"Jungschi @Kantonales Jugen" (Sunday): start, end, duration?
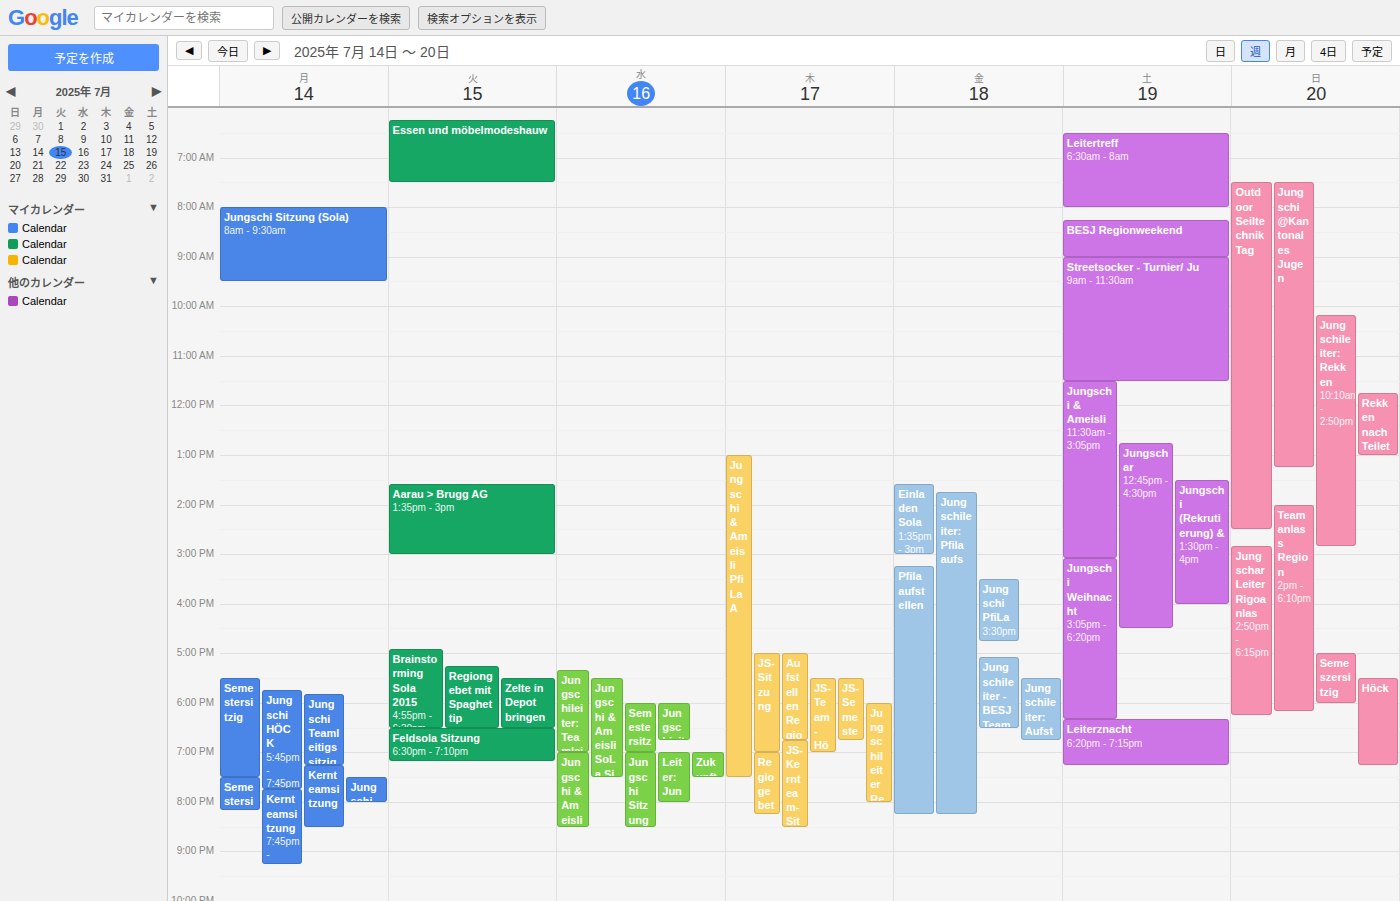
7:30 AM to 1:15 PM, 5 hours 45 minutes